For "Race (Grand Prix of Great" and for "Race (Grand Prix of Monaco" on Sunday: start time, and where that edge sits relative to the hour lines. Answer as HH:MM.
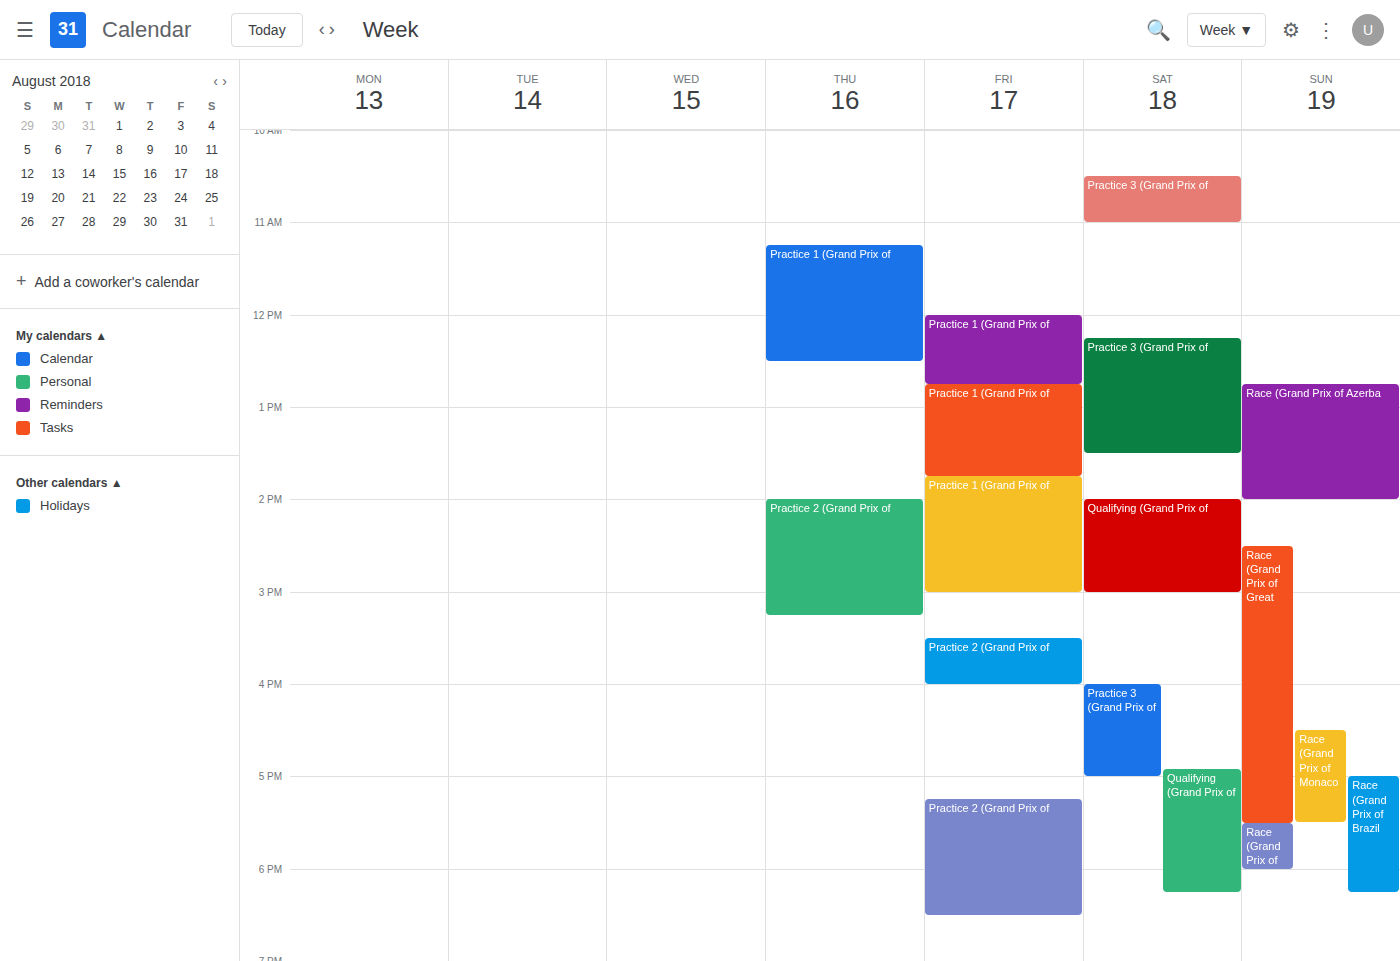
"Race (Grand Prix of Great": 14:30, halfway between the 14:00 and 15:00 lines. "Race (Grand Prix of Monaco": 16:30, halfway between the 16:00 and 17:00 lines.